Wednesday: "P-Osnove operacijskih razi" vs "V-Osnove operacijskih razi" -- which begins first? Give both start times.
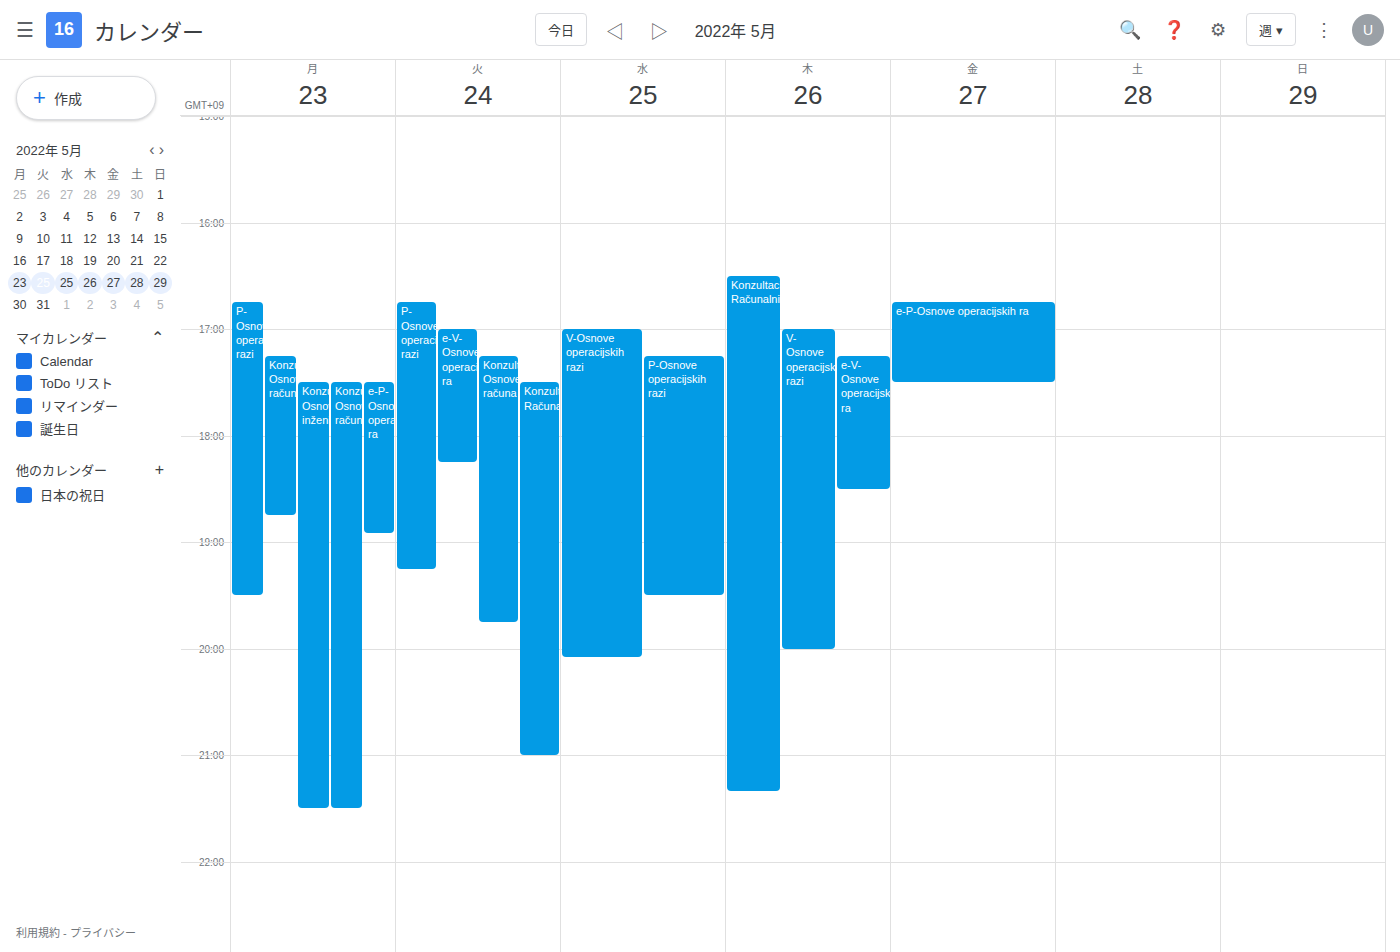
"V-Osnove operacijskih razi" 5:00 PM; "P-Osnove operacijskih razi" 5:15 PM.